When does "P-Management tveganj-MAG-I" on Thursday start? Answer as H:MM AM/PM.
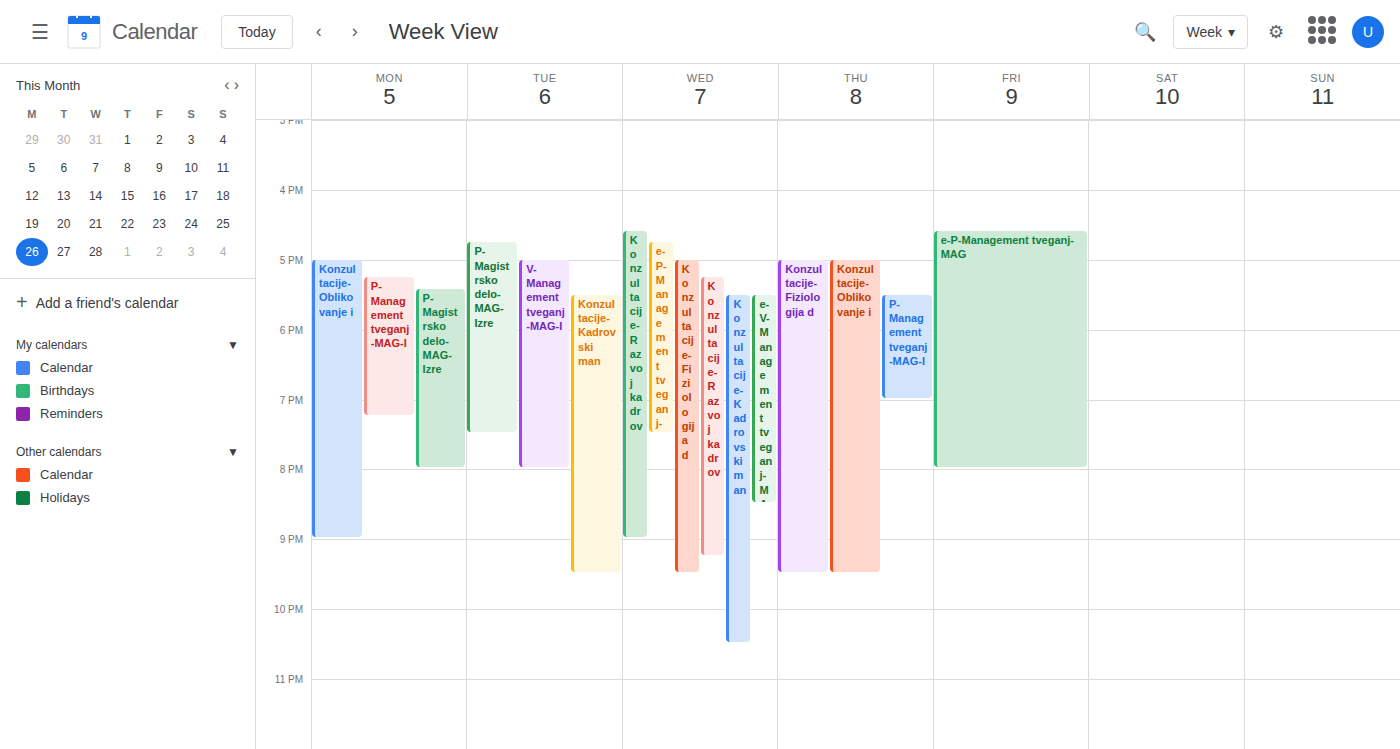
5:30 PM